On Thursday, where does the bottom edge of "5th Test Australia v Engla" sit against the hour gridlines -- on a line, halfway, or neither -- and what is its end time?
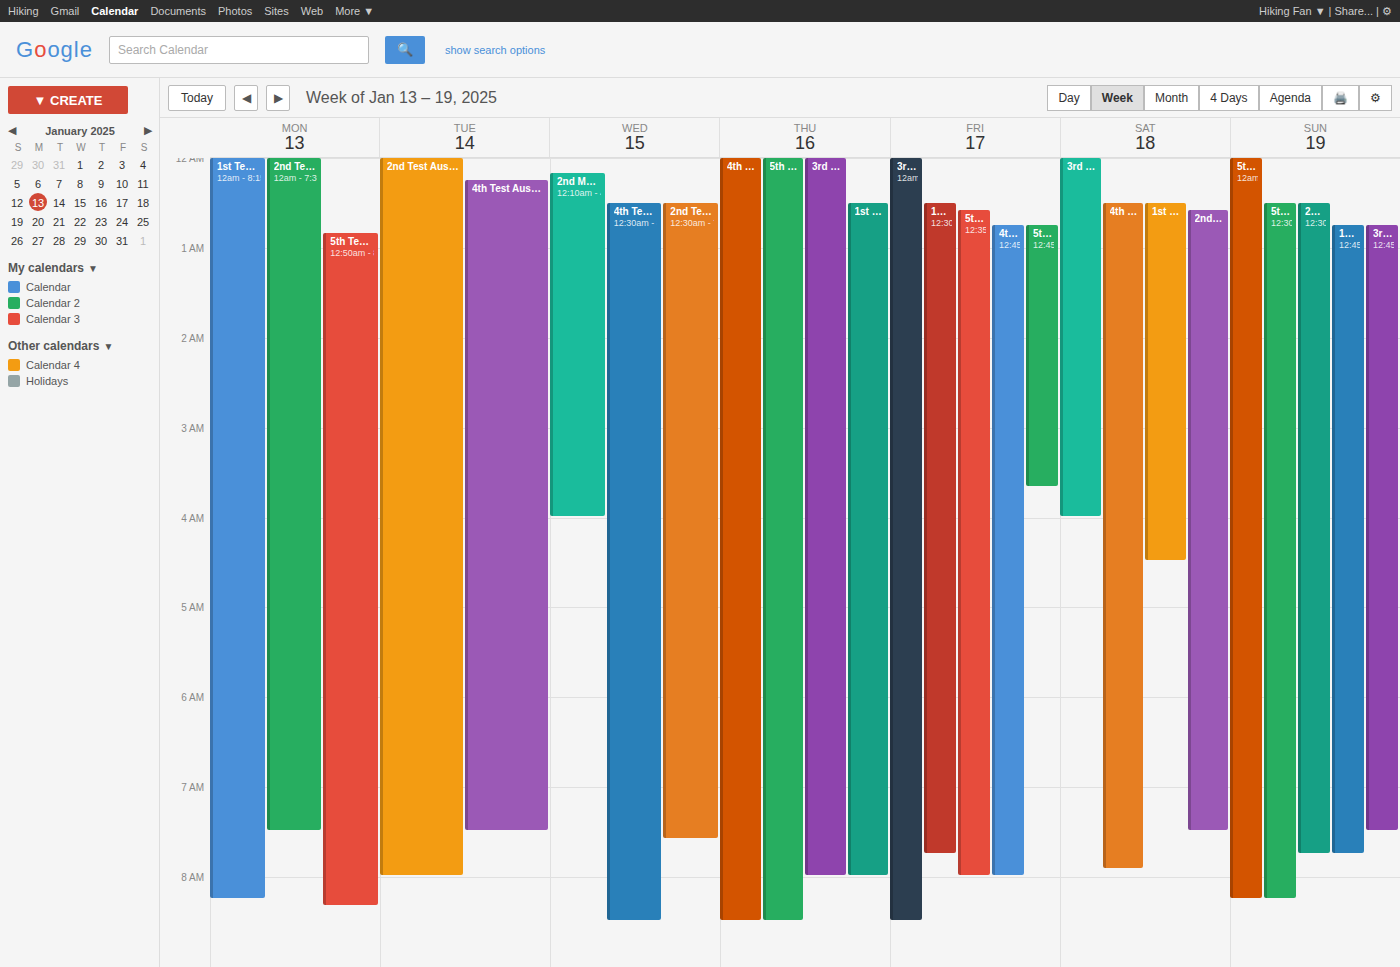
8:30 AM -- halfway between the 8 AM and 9 AM lines.